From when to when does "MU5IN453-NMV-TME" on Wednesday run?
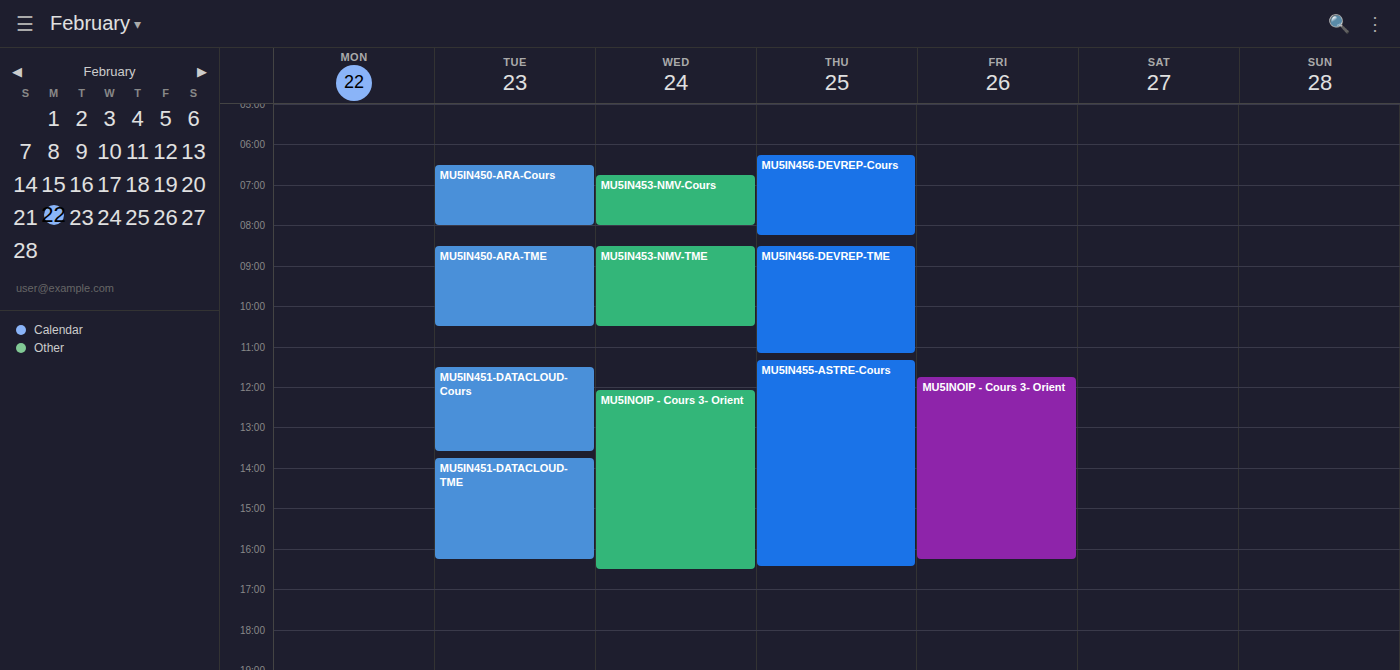
8:30 AM to 10:30 AM